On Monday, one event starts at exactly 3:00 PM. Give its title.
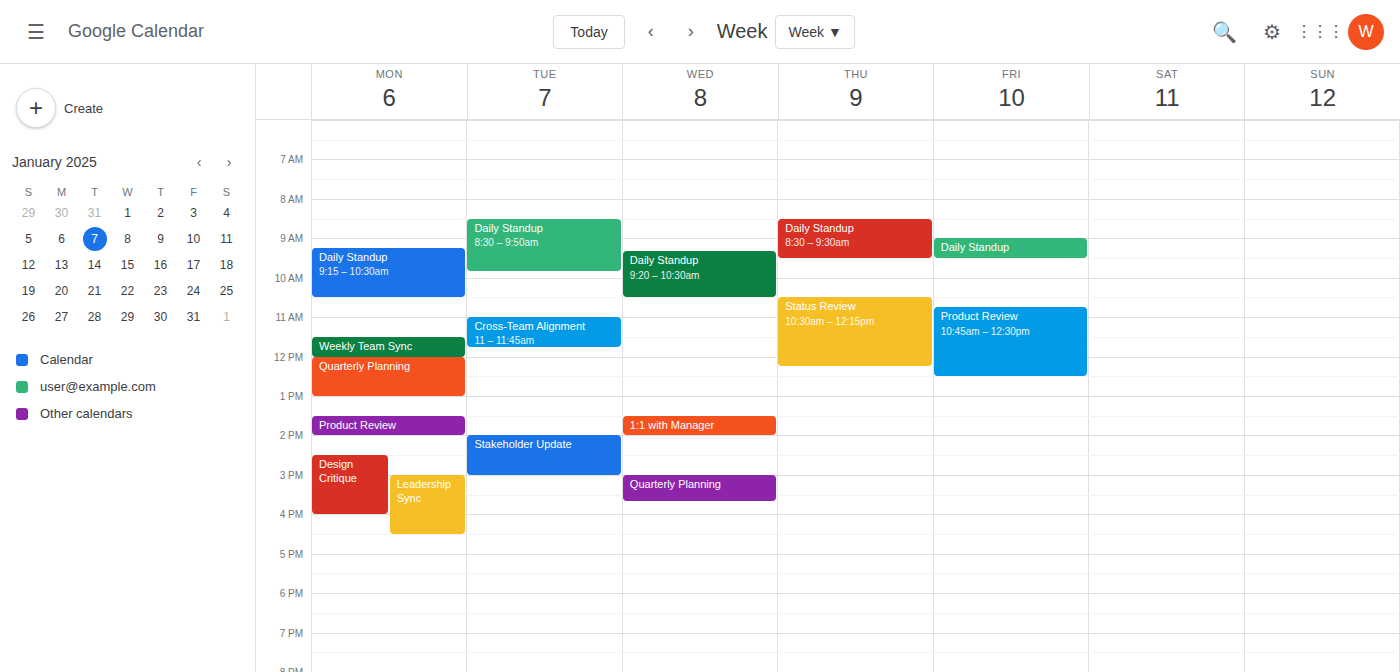
"Leadership Sync"